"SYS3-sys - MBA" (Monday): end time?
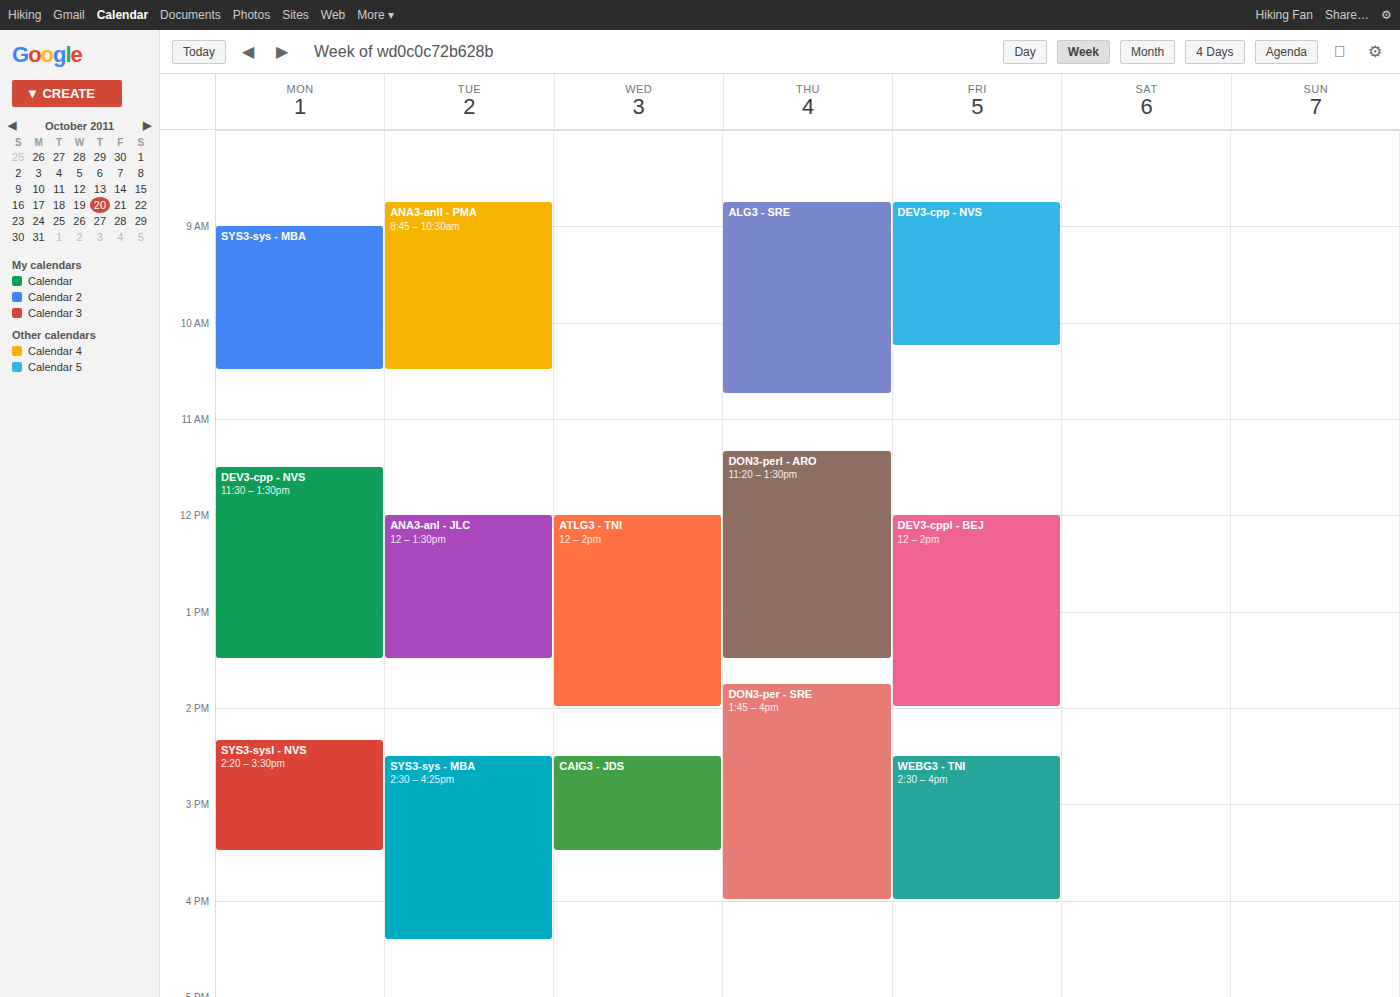
10:30 AM